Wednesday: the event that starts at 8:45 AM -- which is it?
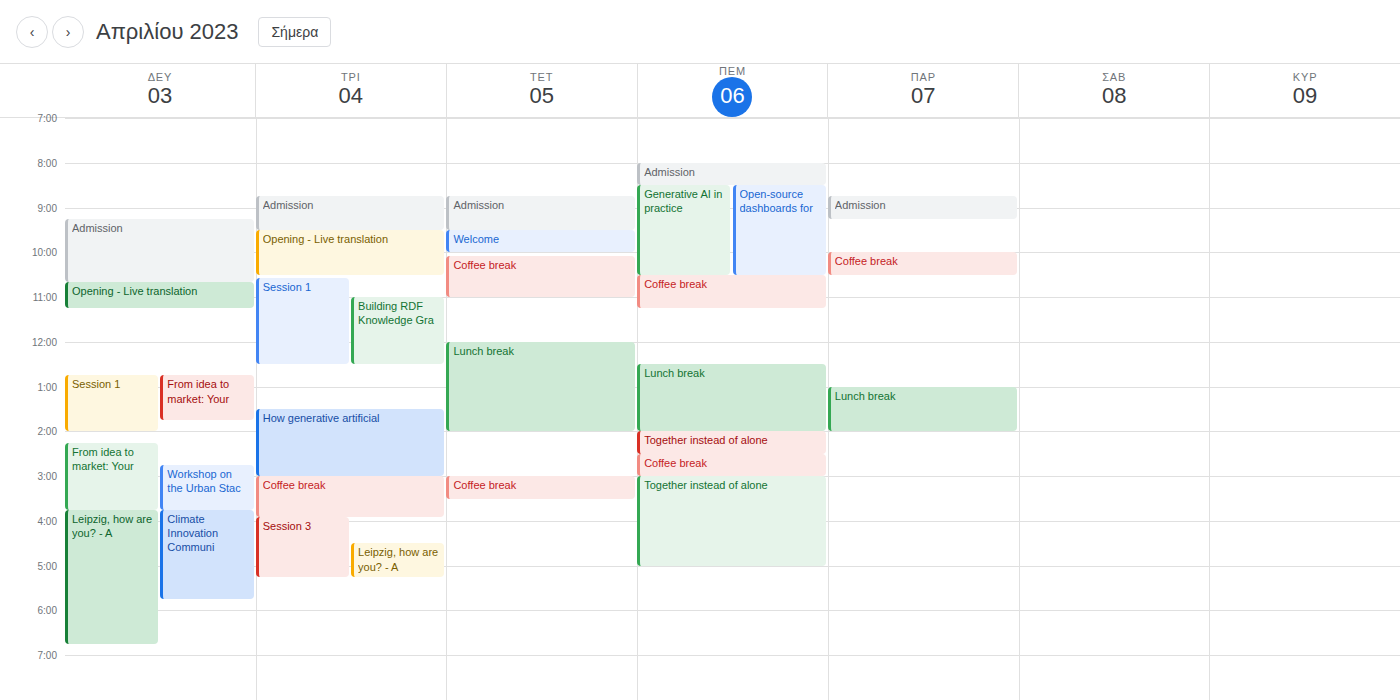
"Admission"